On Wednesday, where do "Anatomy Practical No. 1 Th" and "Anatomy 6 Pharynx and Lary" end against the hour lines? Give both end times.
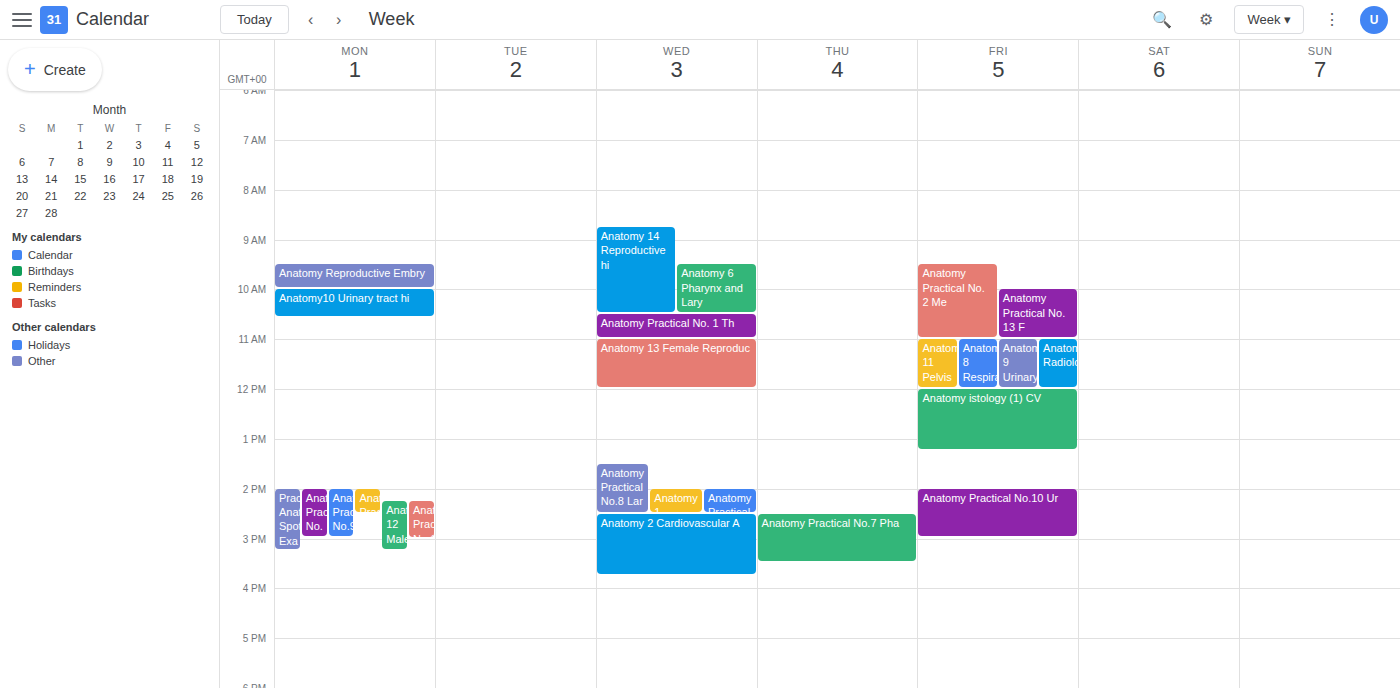
"Anatomy Practical No. 1 Th": 11:00 AM, exactly on the 11 AM line. "Anatomy 6 Pharynx and Lary": 10:30 AM, halfway between the 10 AM and 11 AM lines.